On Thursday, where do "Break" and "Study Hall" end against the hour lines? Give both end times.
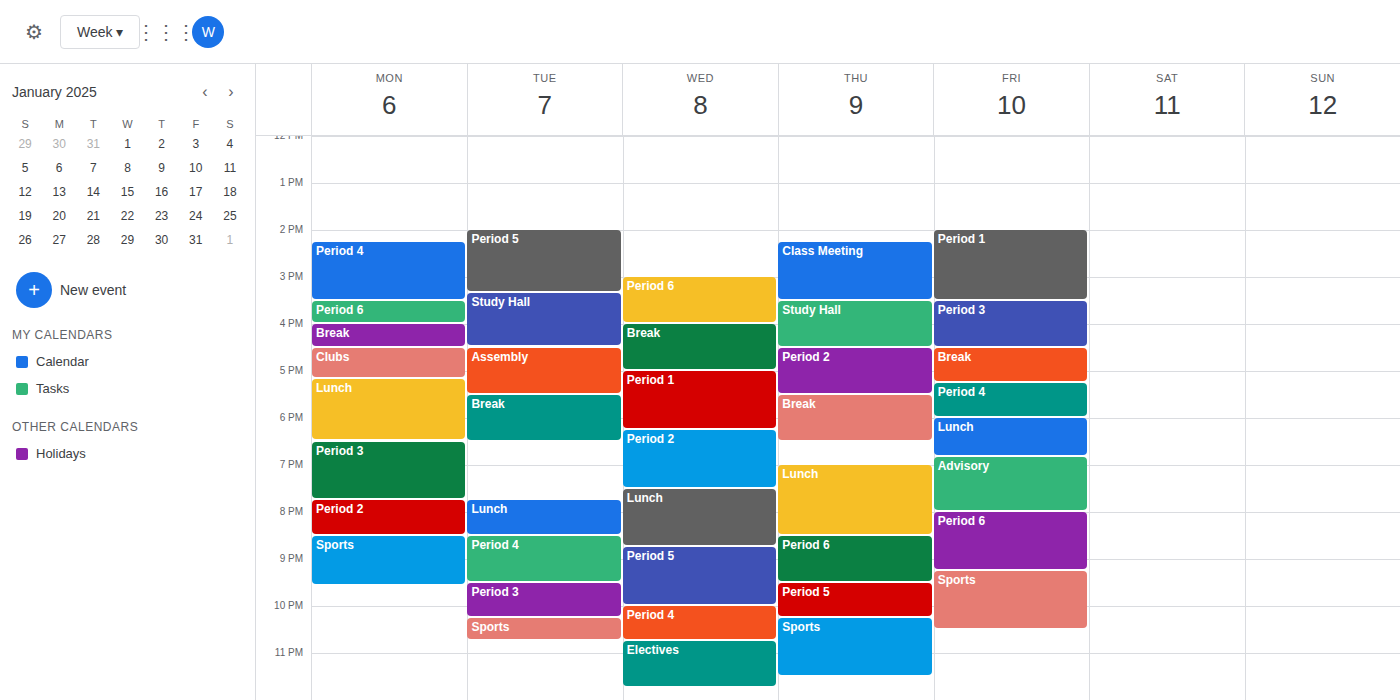
"Break": 6:30 PM, halfway between the 6 PM and 7 PM lines. "Study Hall": 4:30 PM, halfway between the 4 PM and 5 PM lines.